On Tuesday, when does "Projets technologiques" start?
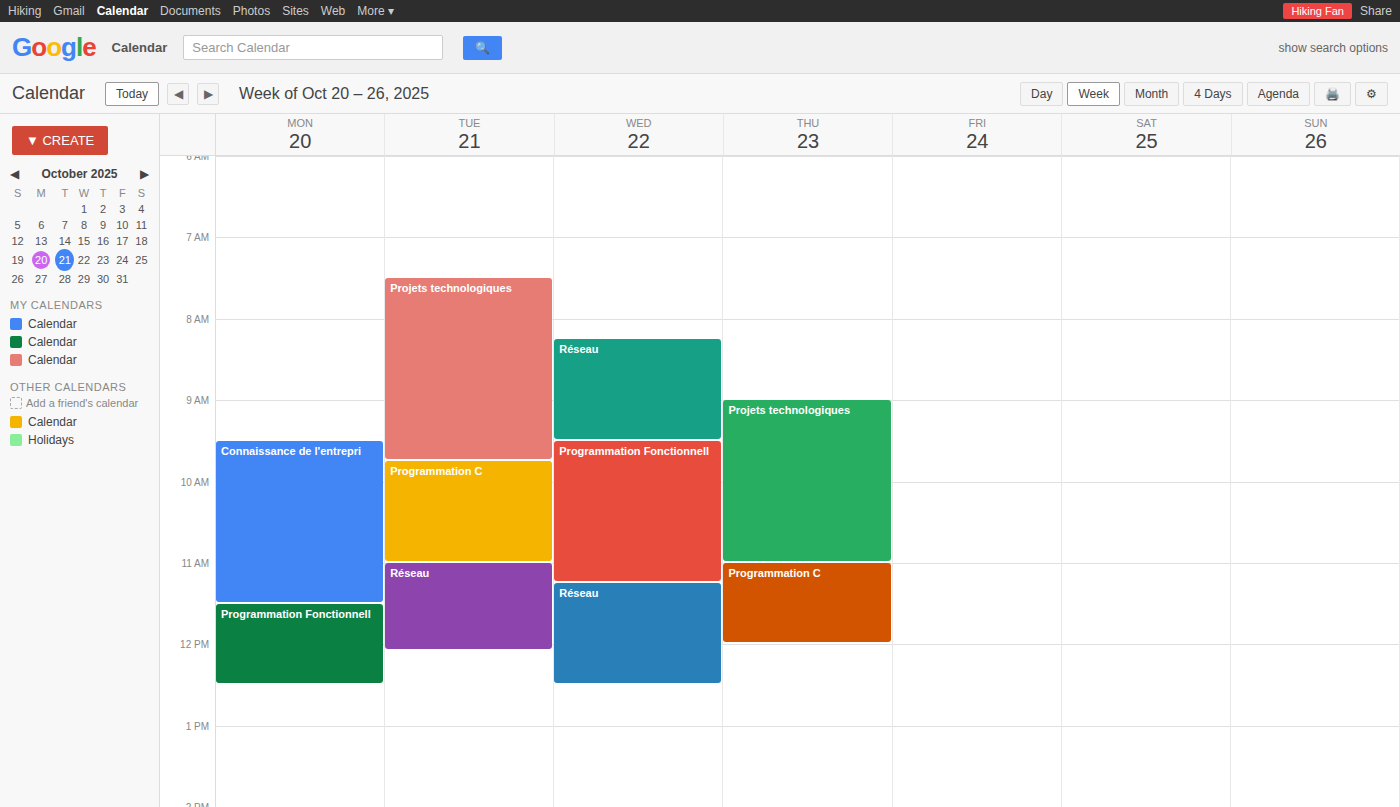
7:30 AM